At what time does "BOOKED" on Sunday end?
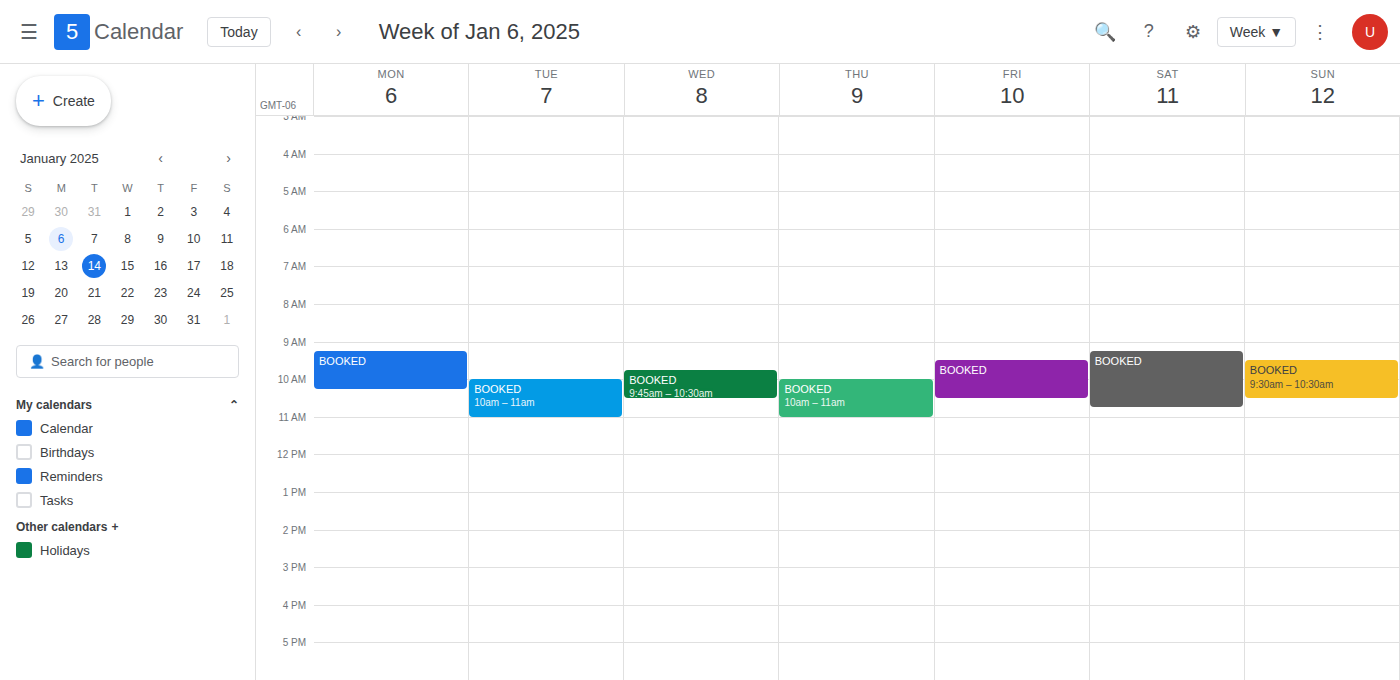
10:30 AM